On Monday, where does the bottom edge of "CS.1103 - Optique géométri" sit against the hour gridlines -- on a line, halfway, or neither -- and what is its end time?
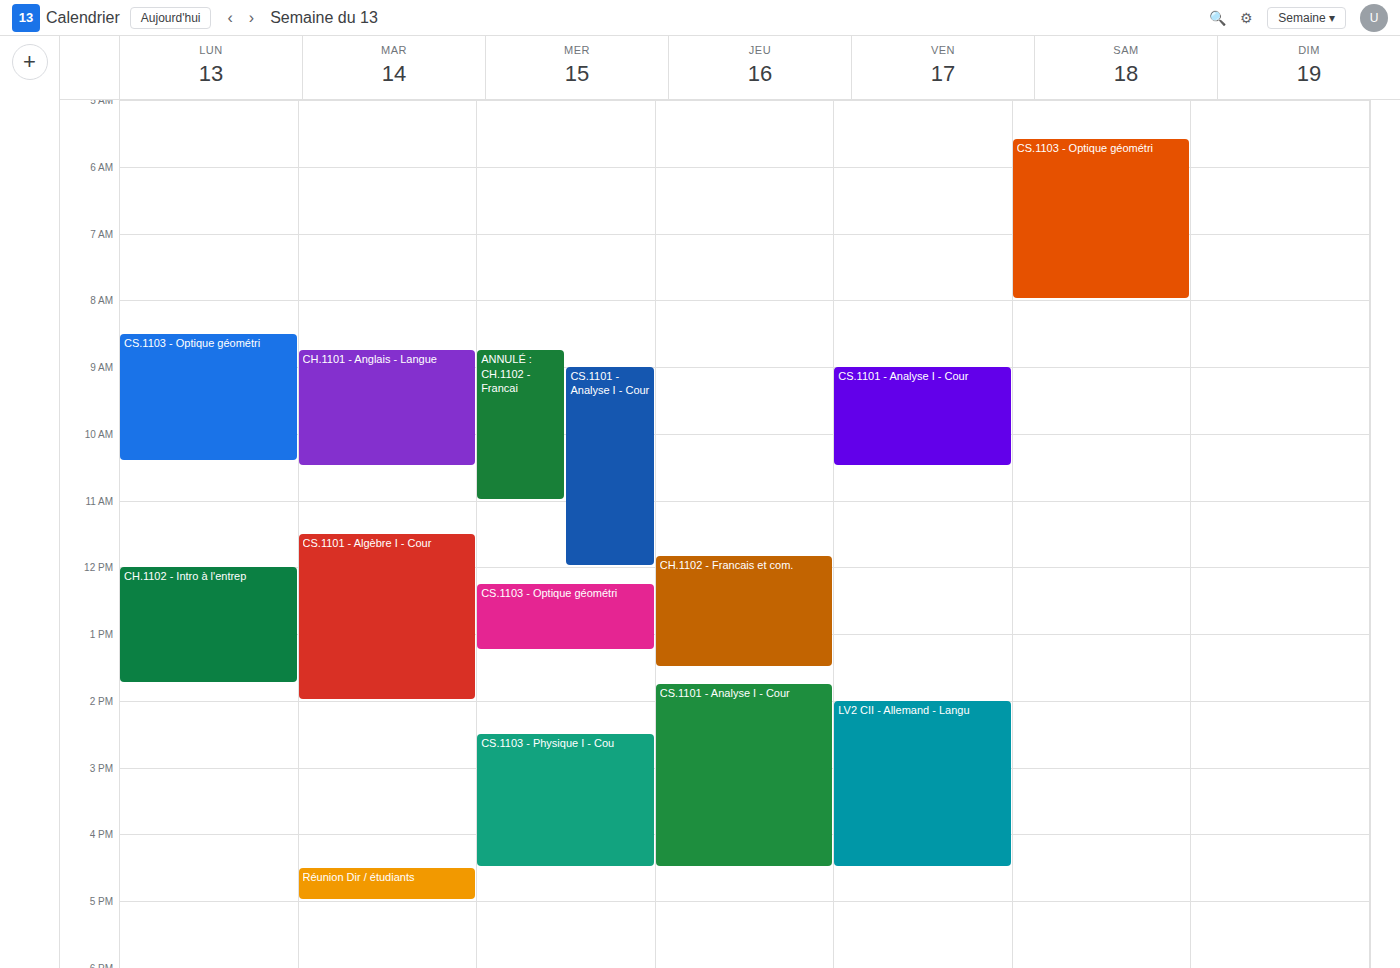
10:25 AM -- neither: 25 minutes below the 10 AM line and 35 minutes above the 11 AM line.